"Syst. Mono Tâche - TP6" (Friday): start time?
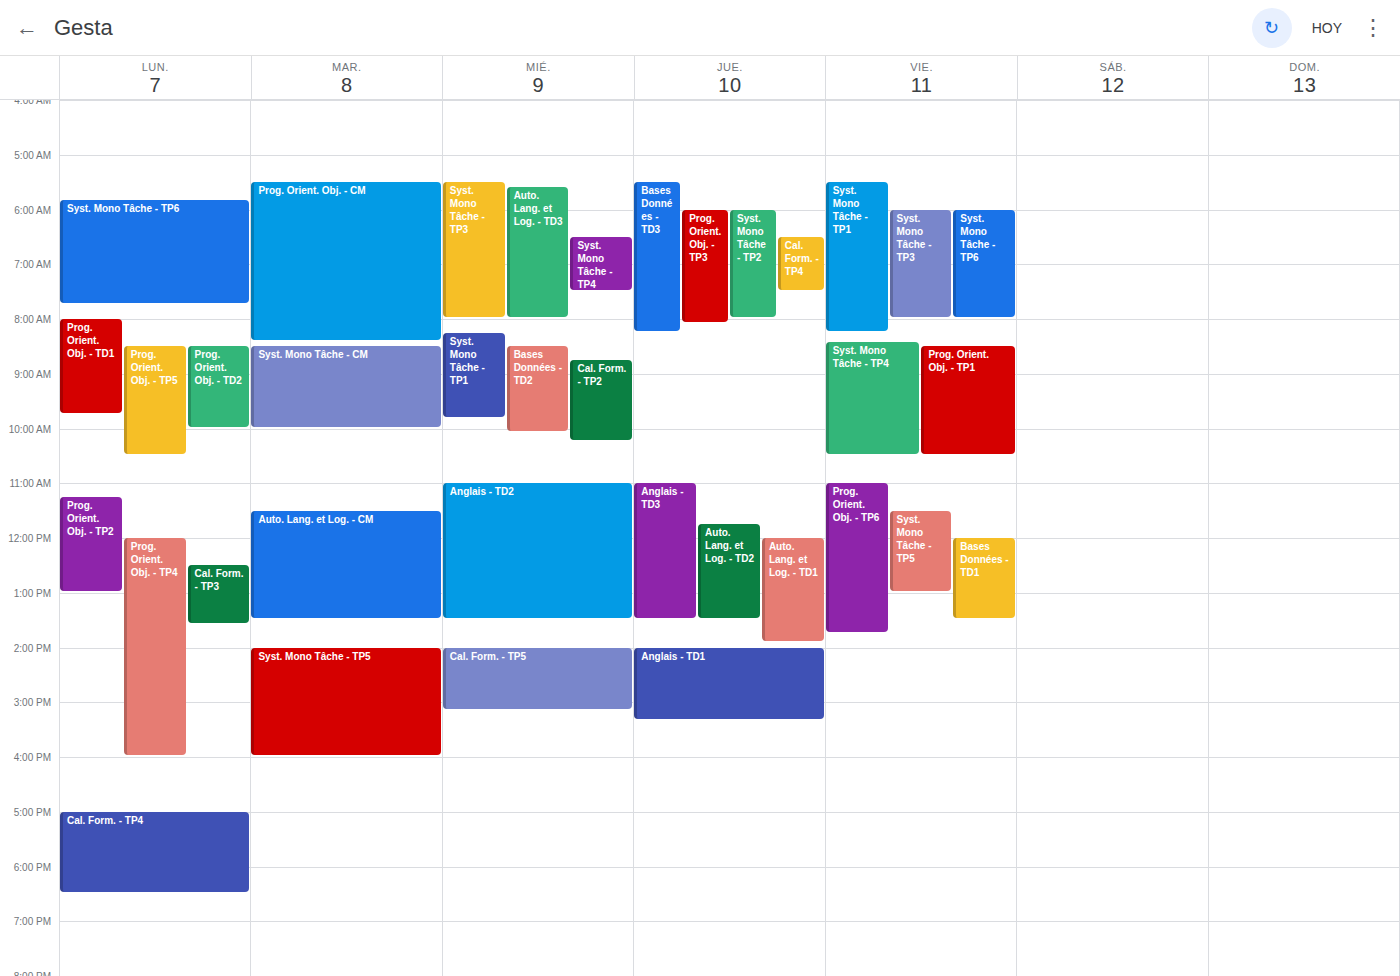
6:00 AM